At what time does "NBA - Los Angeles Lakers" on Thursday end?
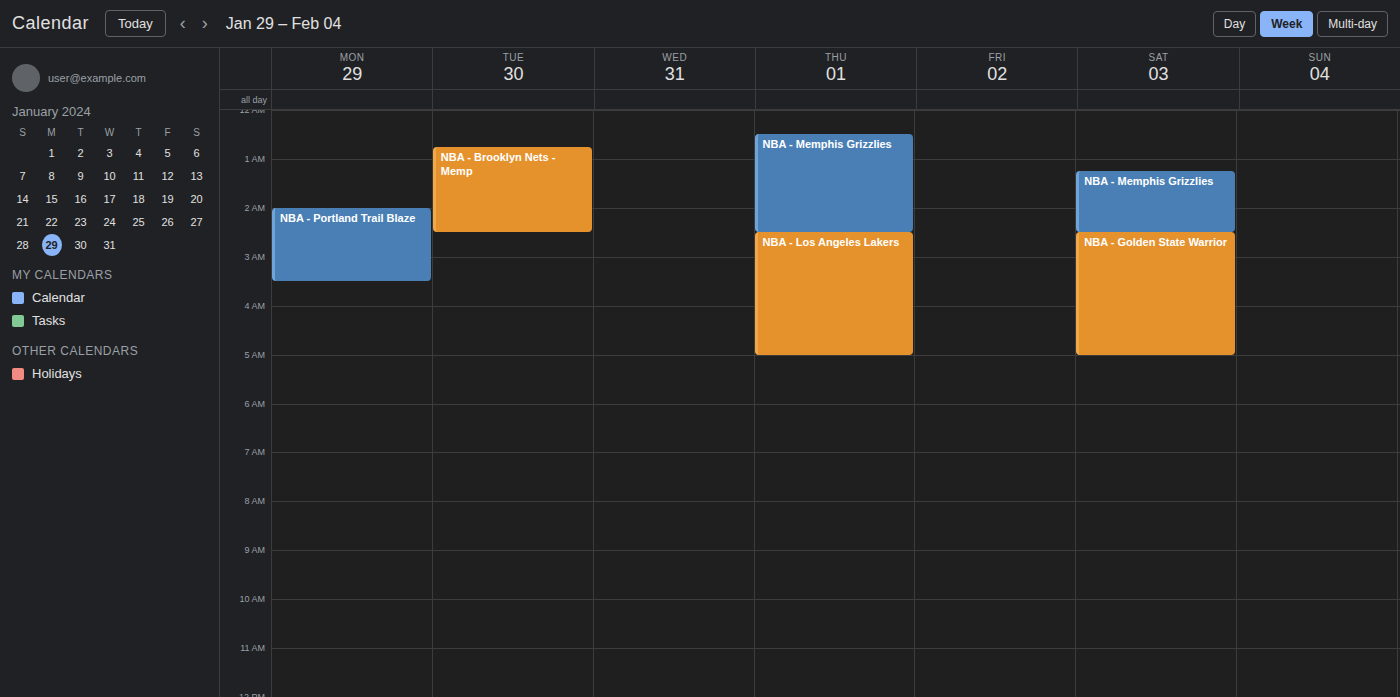
5:00 AM